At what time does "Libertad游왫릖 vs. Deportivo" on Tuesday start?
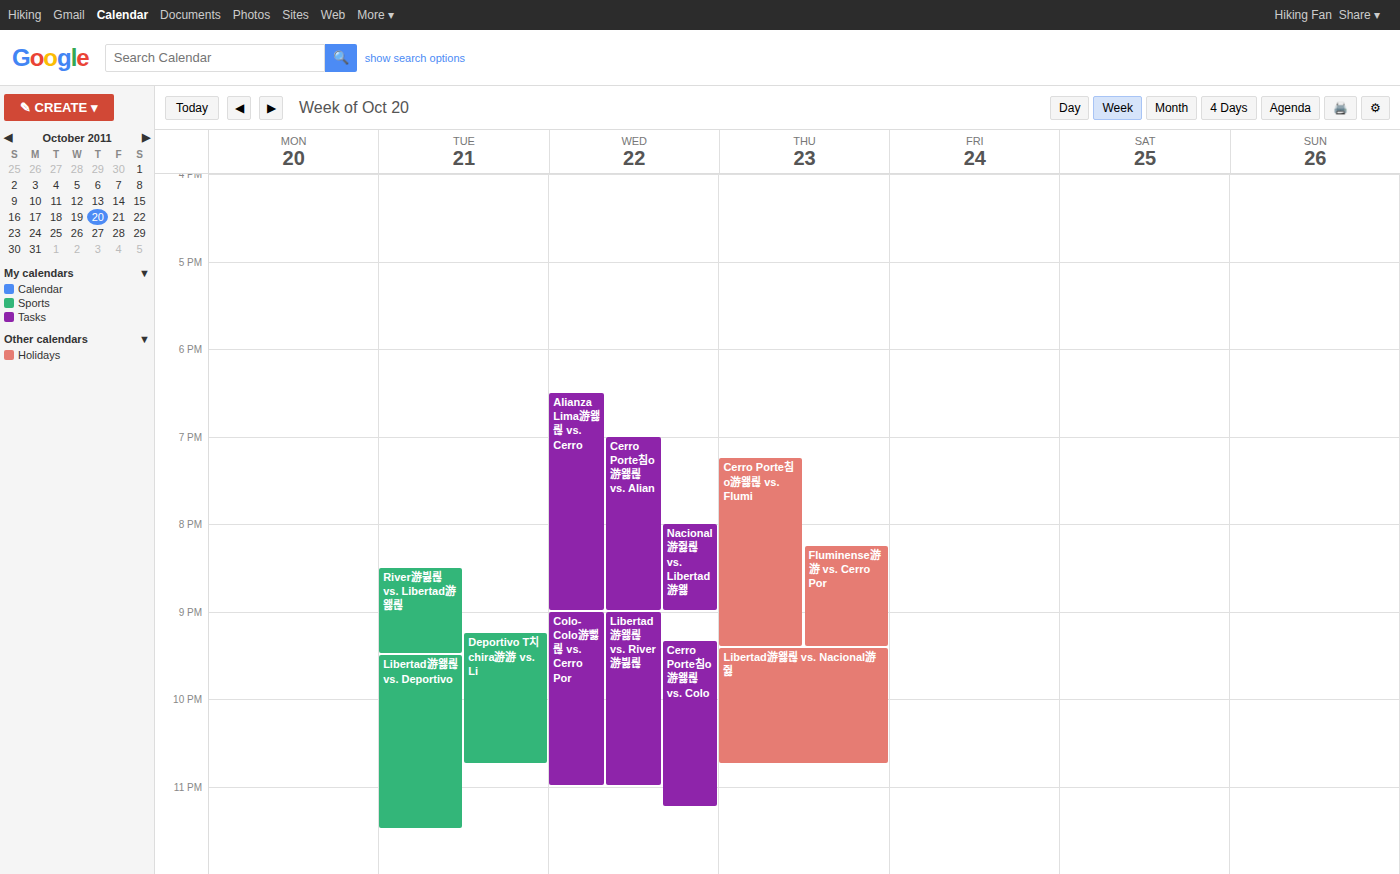
9:30 PM